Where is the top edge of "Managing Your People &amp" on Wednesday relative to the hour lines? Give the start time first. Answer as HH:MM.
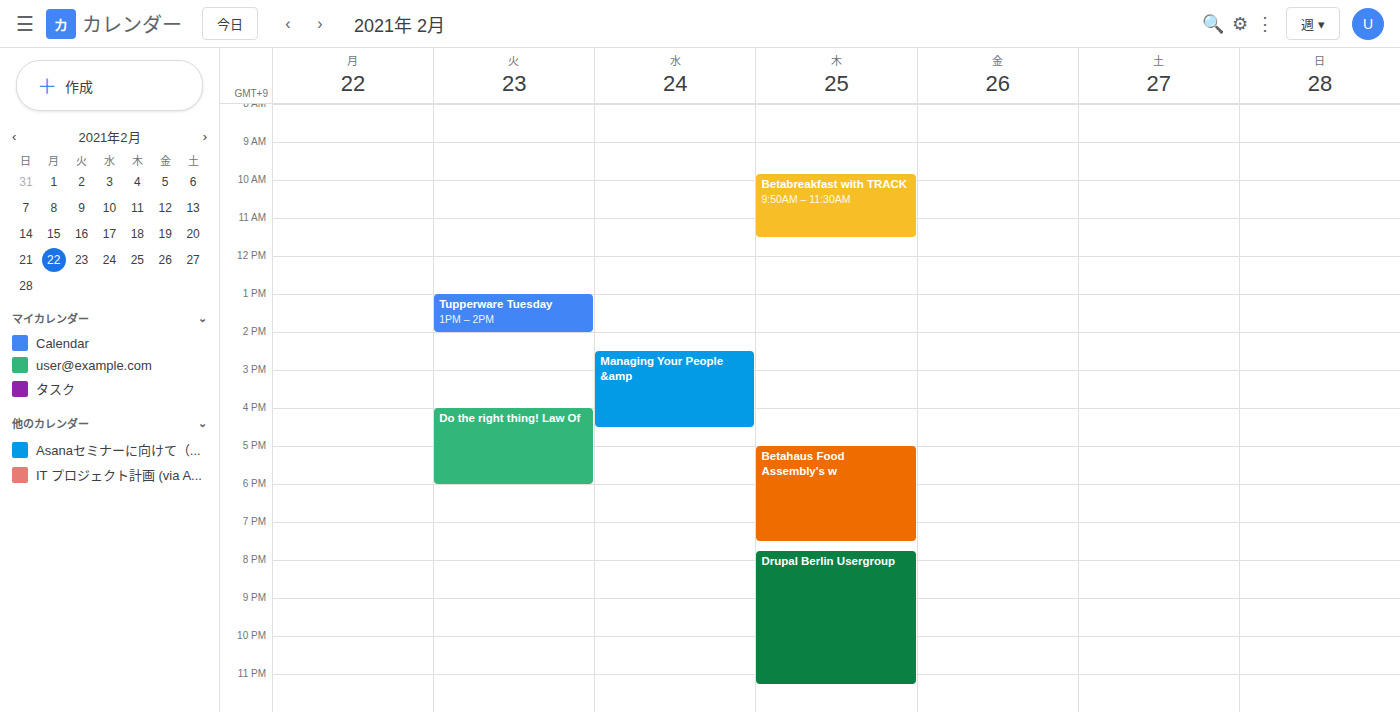
14:30 -- halfway between the 14:00 and 15:00 lines.